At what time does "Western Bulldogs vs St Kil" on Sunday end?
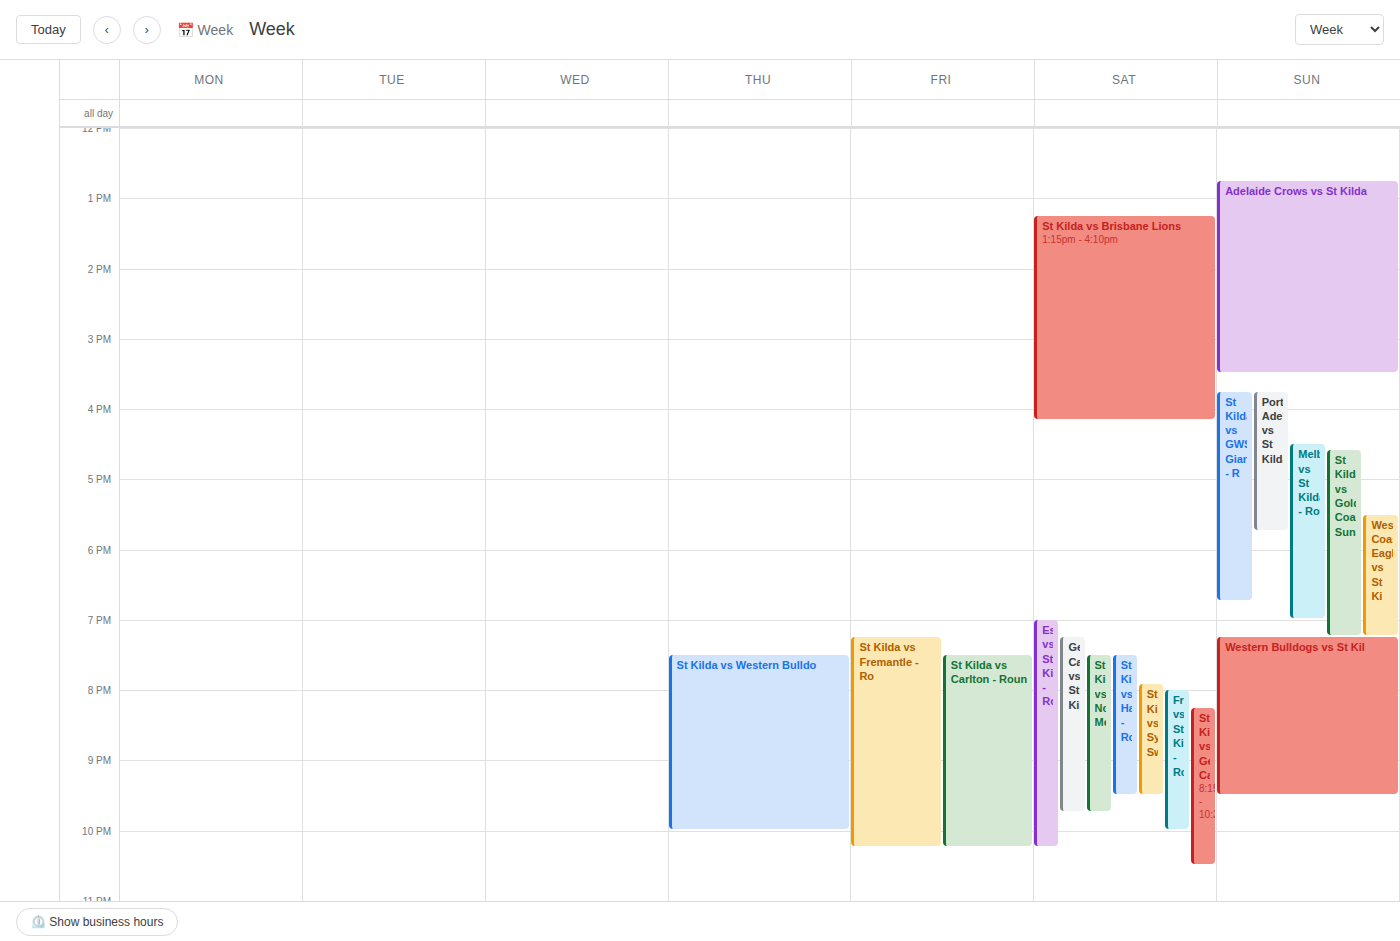
9:30 PM